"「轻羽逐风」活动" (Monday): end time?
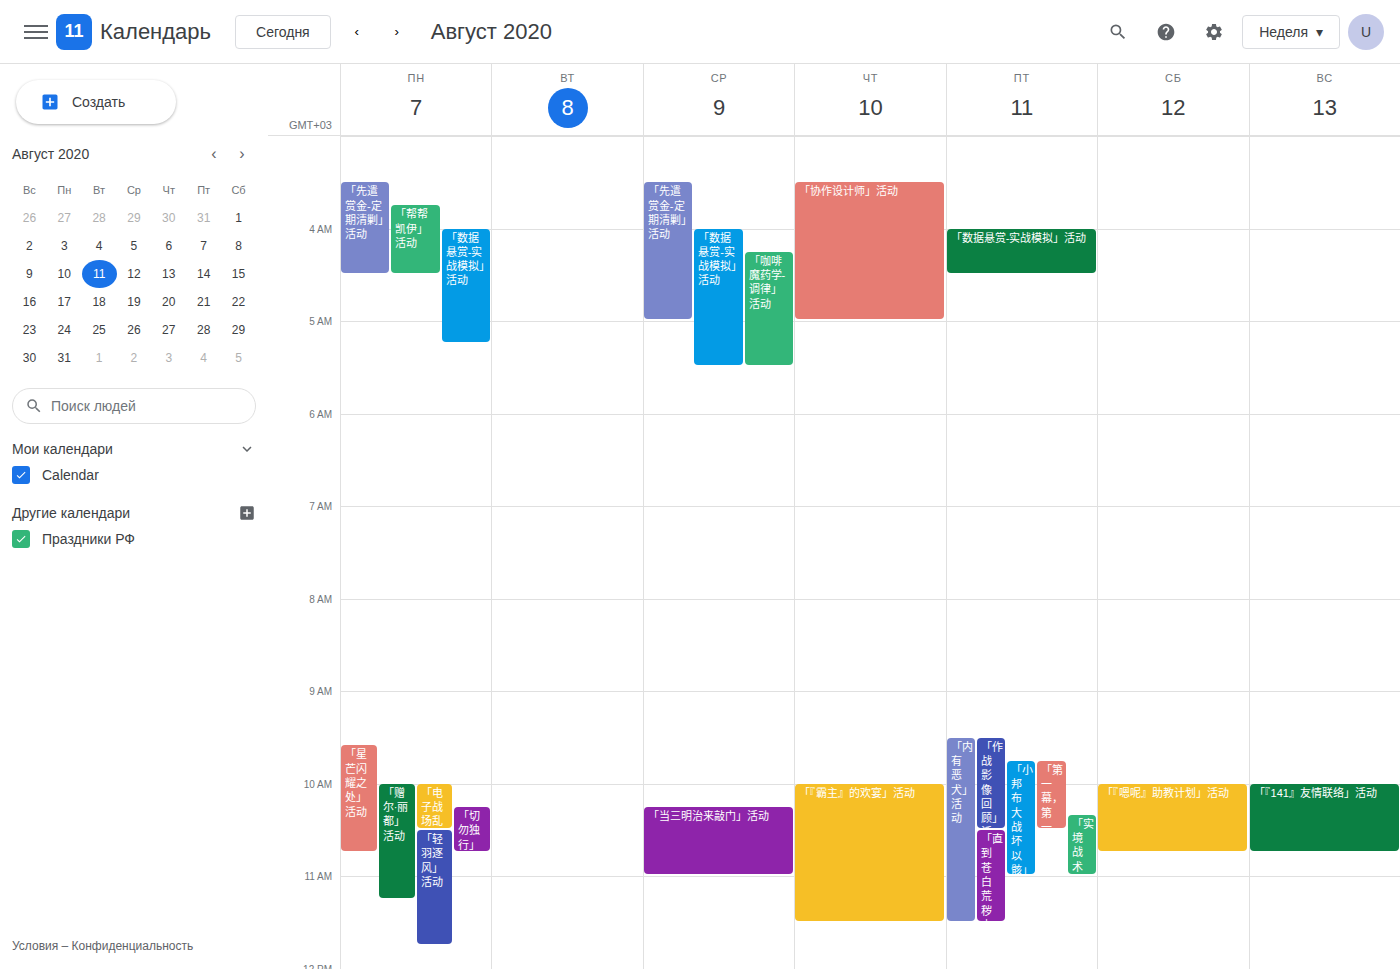
11:45